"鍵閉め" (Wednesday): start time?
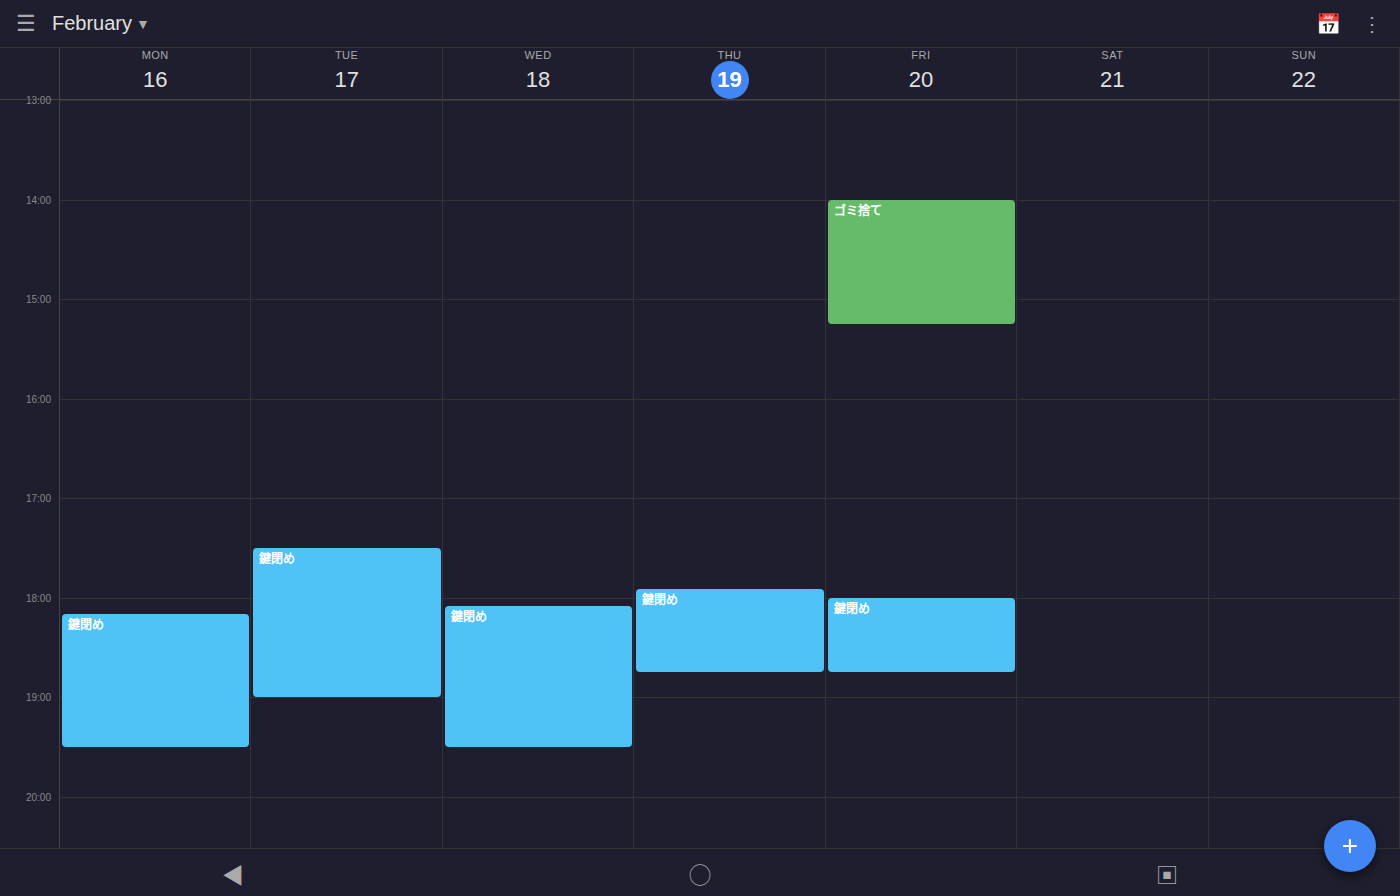
6:05 PM